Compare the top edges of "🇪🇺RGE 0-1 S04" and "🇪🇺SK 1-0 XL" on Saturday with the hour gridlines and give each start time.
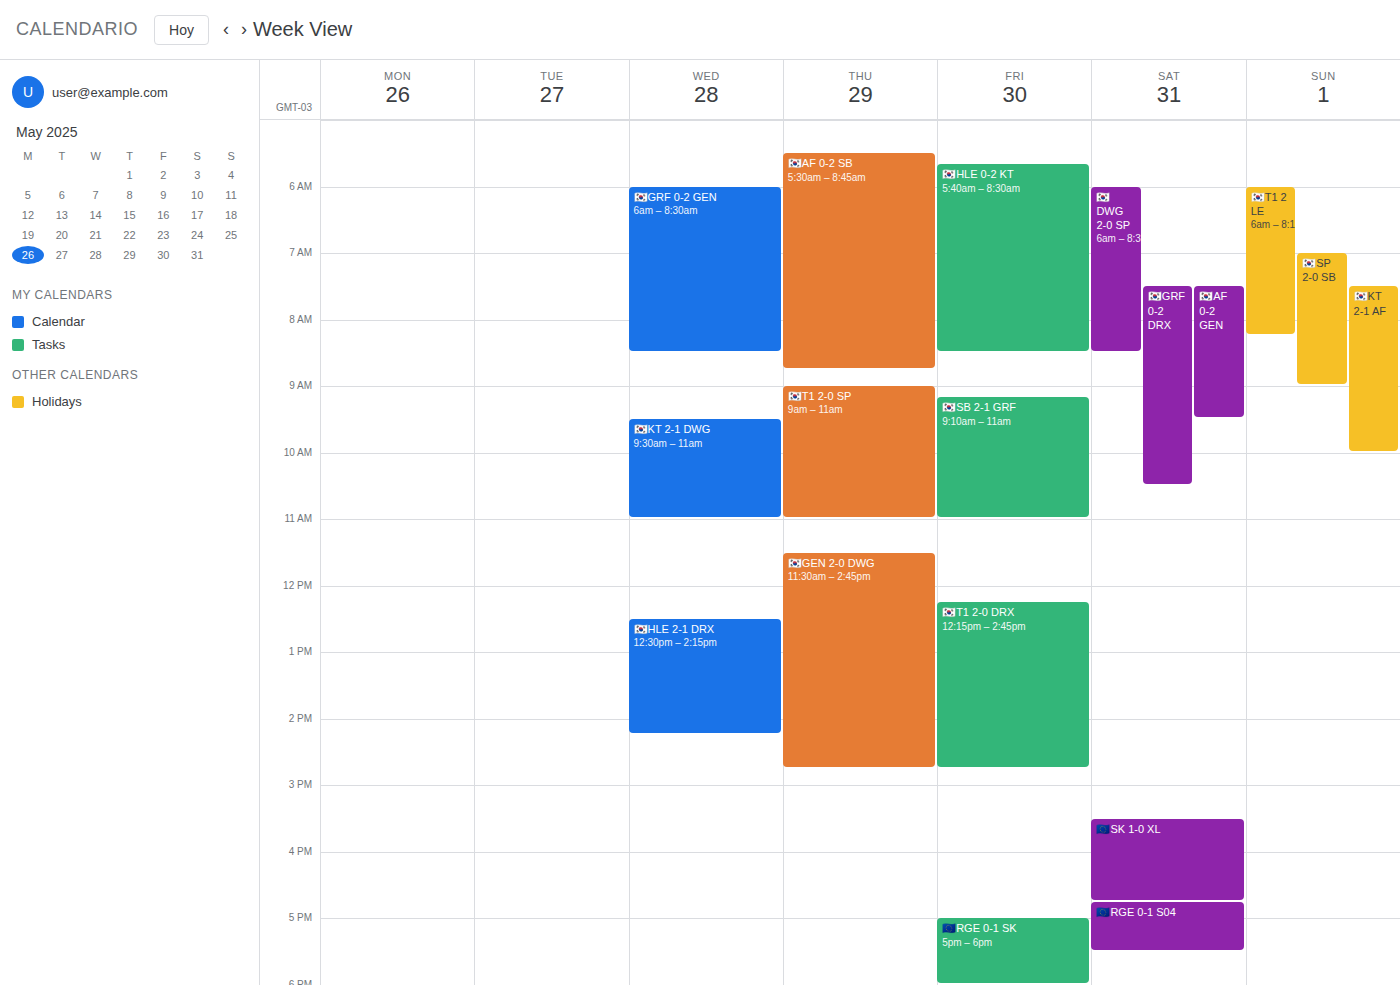
"🇪🇺RGE 0-1 S04": 16:45, neither: three quarters of the way from the 16:00 line to the 17:00 line. "🇪🇺SK 1-0 XL": 15:30, halfway between the 15:00 and 16:00 lines.